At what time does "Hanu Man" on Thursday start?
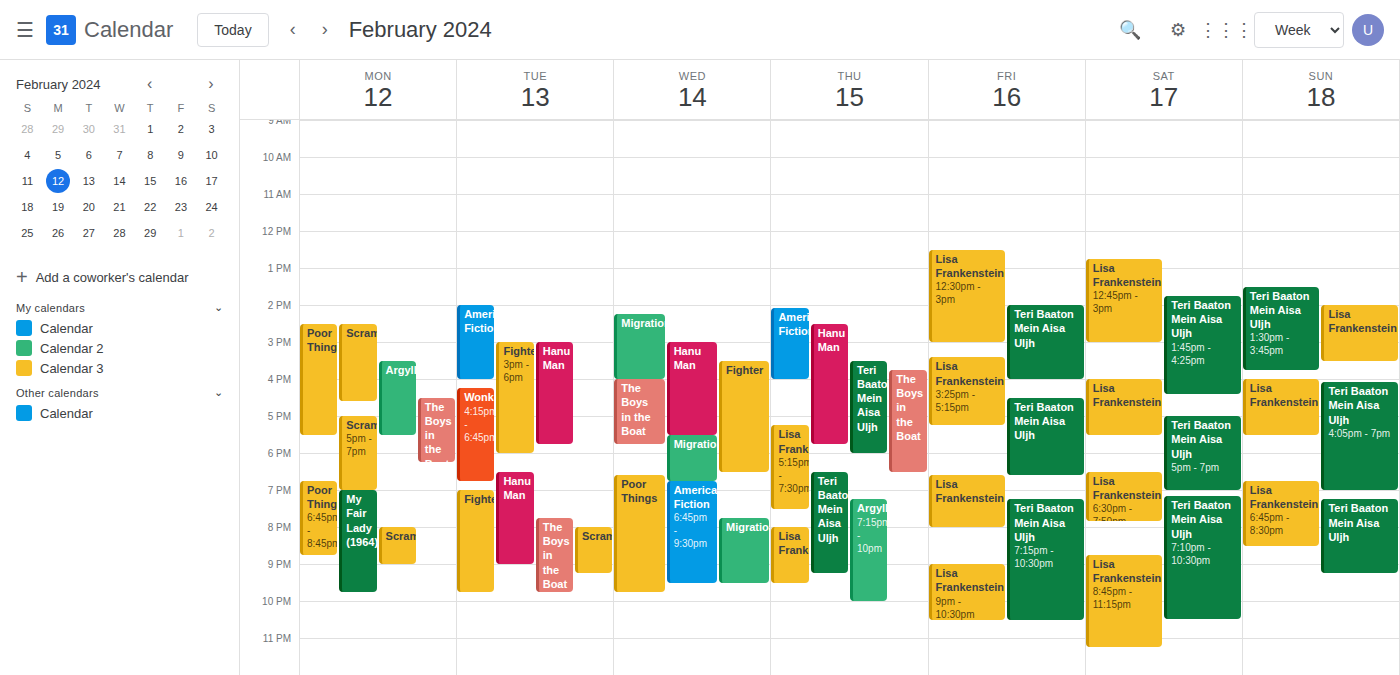
2:30 PM